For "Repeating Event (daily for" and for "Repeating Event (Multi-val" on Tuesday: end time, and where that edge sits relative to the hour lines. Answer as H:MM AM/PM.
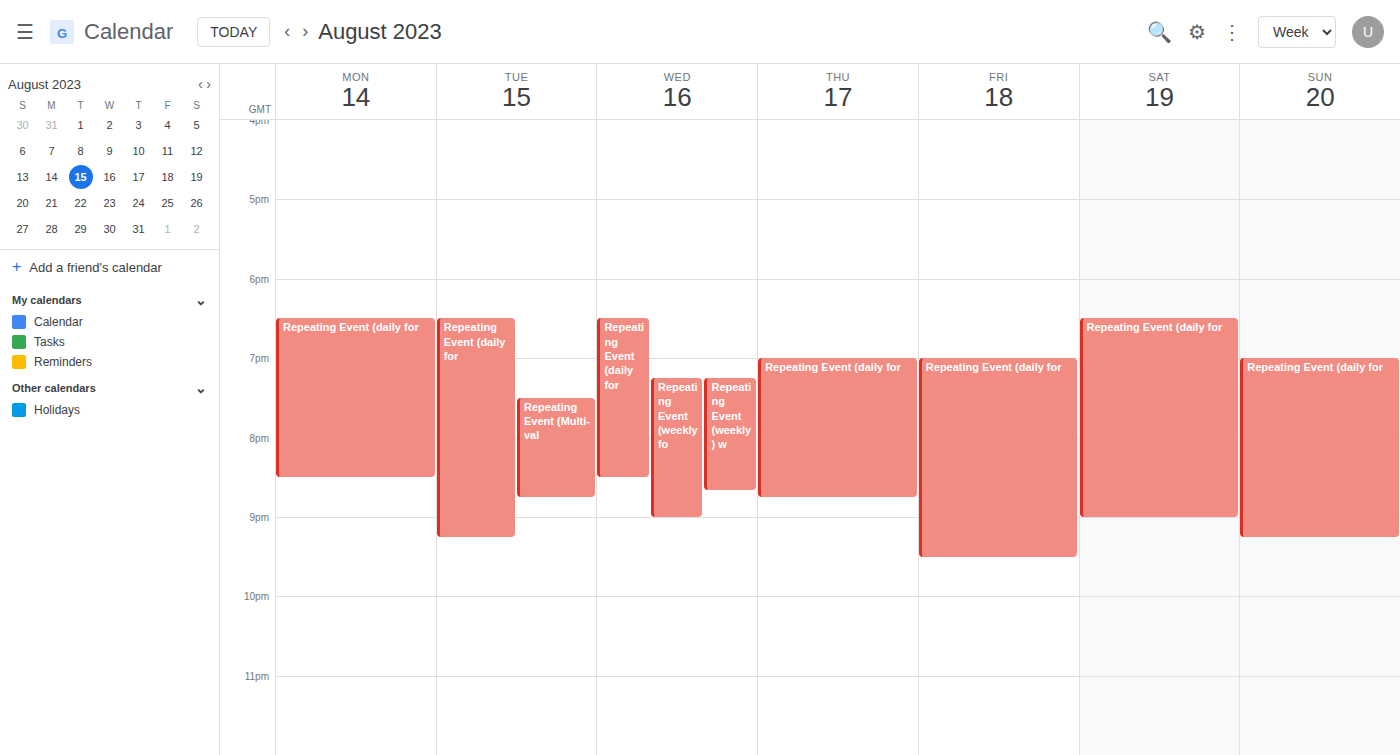
"Repeating Event (daily for": 9:15 PM, neither: a quarter of the way from the 9 PM line to the 10 PM line. "Repeating Event (Multi-val": 8:45 PM, neither: three quarters of the way from the 8 PM line to the 9 PM line.